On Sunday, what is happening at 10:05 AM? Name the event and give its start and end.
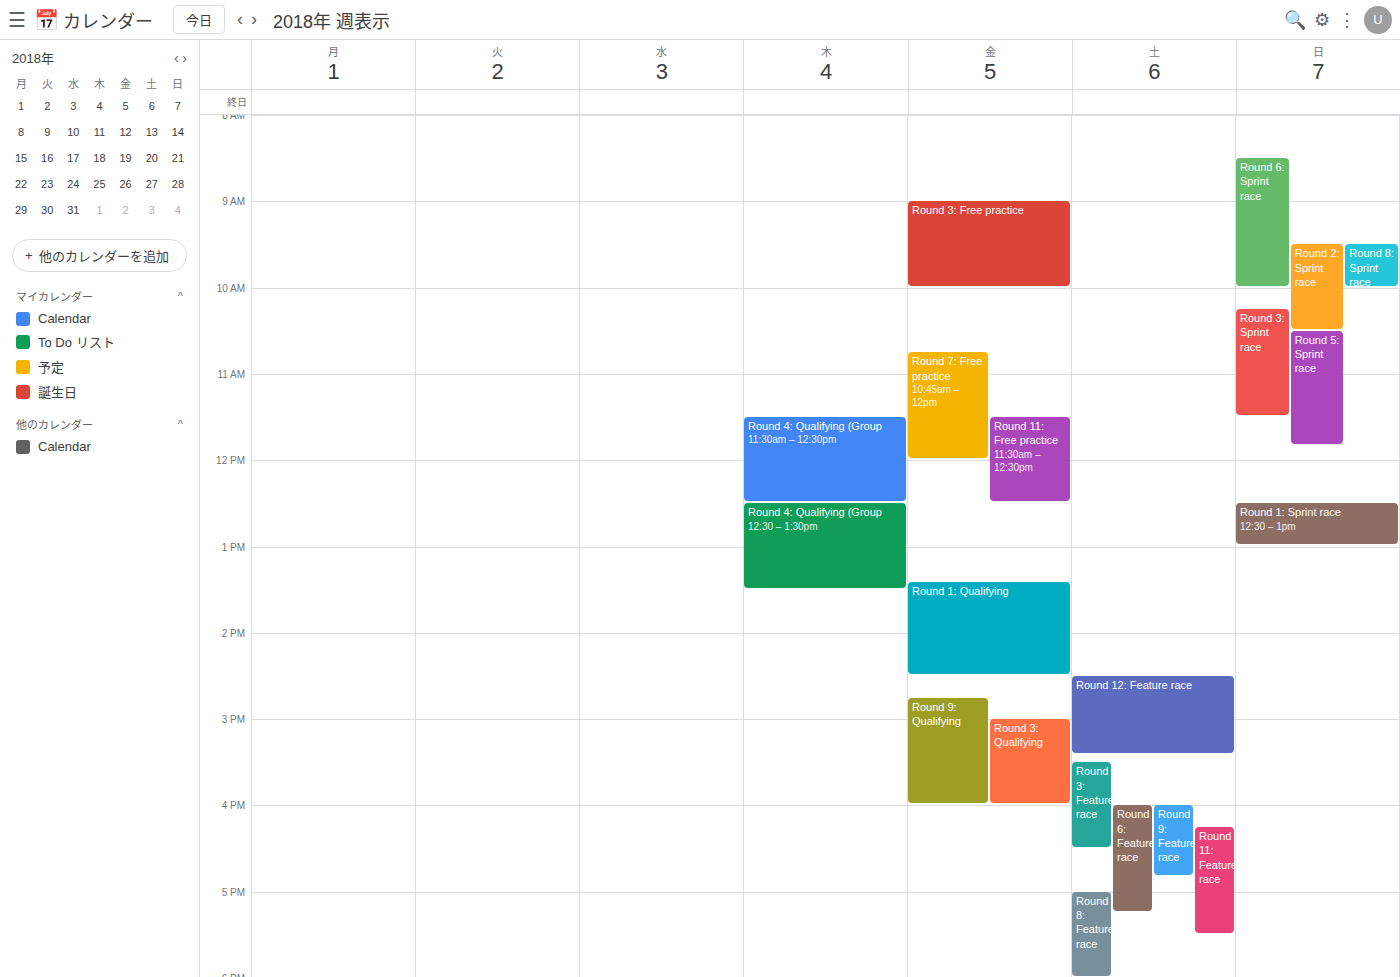
"Round 2: Sprint race", 9:30 AM to 10:30 AM